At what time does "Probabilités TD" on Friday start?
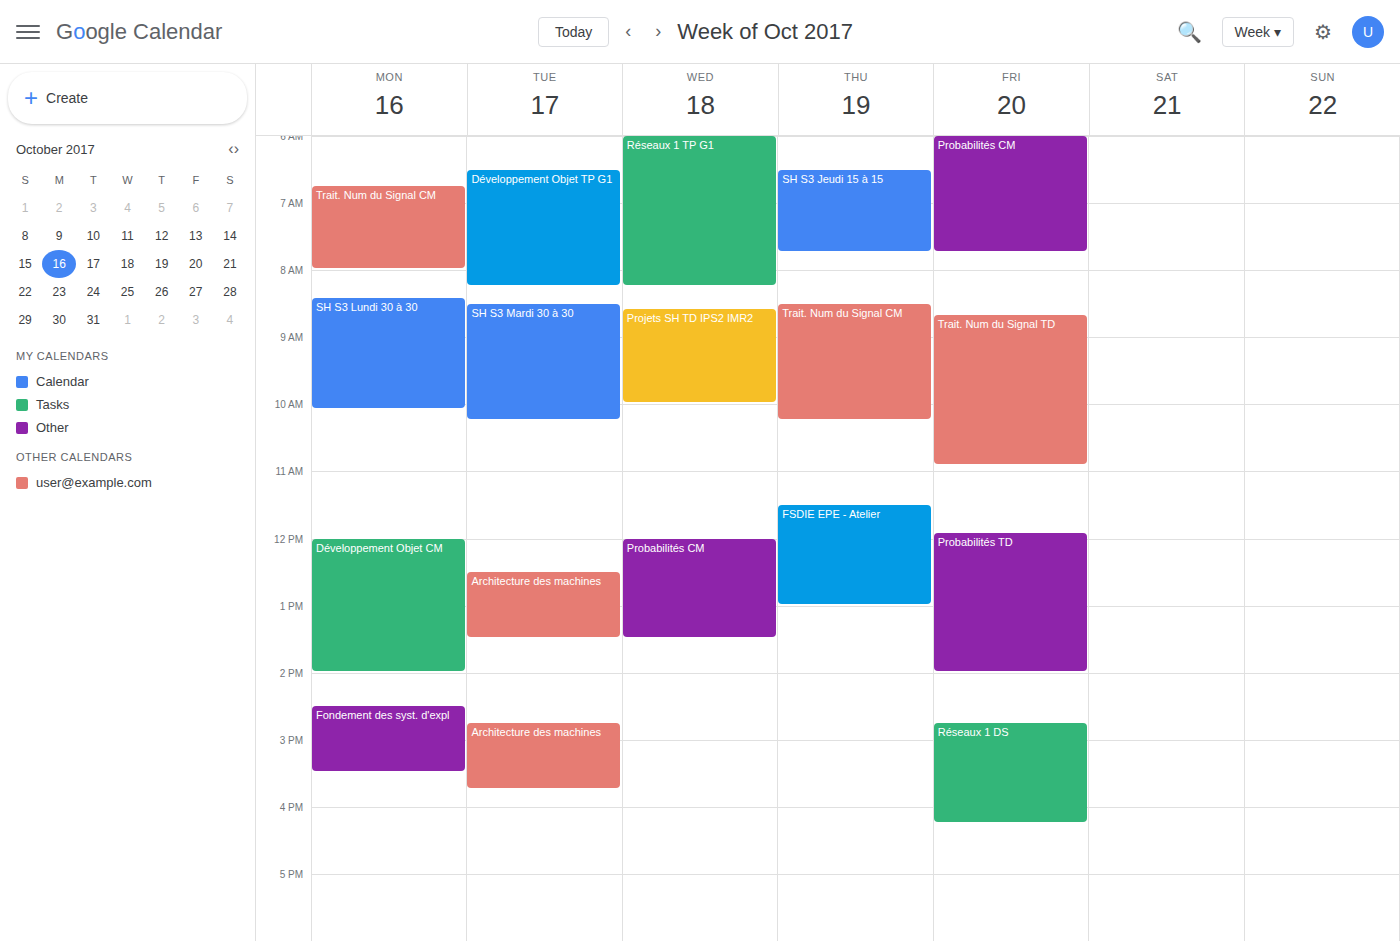
11:55 AM